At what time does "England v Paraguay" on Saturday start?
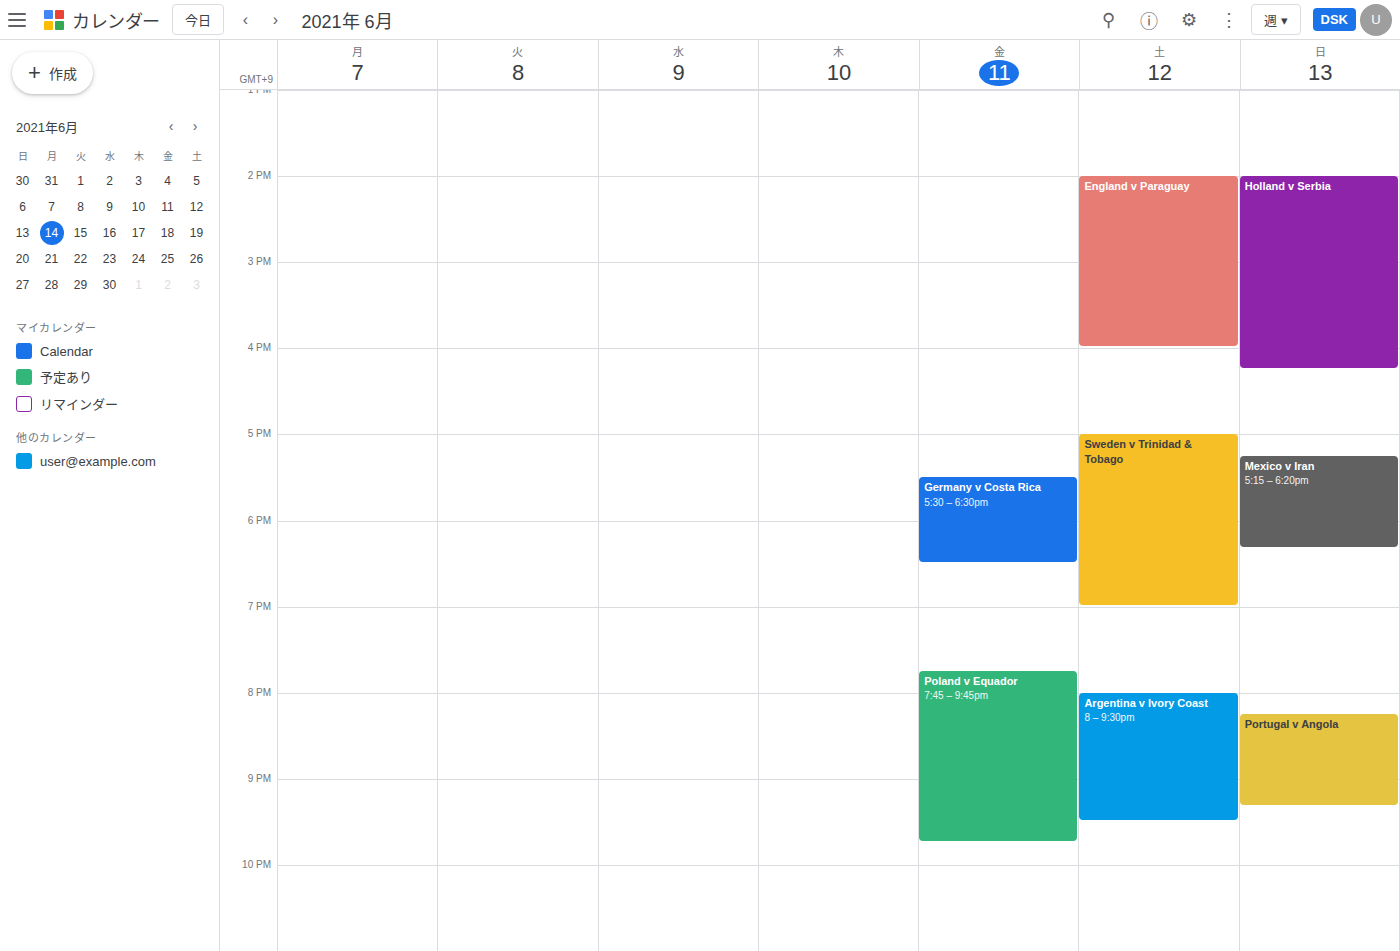
2:00 PM